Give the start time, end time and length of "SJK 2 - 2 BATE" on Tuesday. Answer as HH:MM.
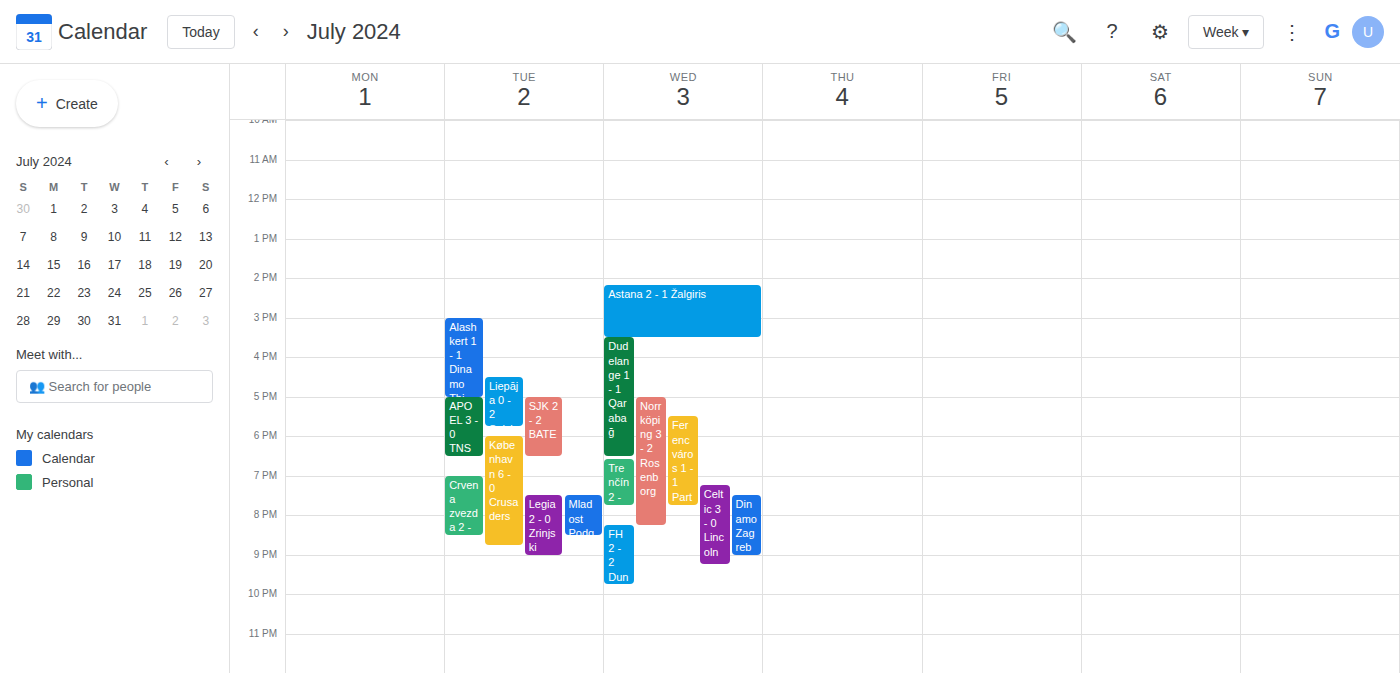
17:00 to 18:30, 1 hour 30 minutes